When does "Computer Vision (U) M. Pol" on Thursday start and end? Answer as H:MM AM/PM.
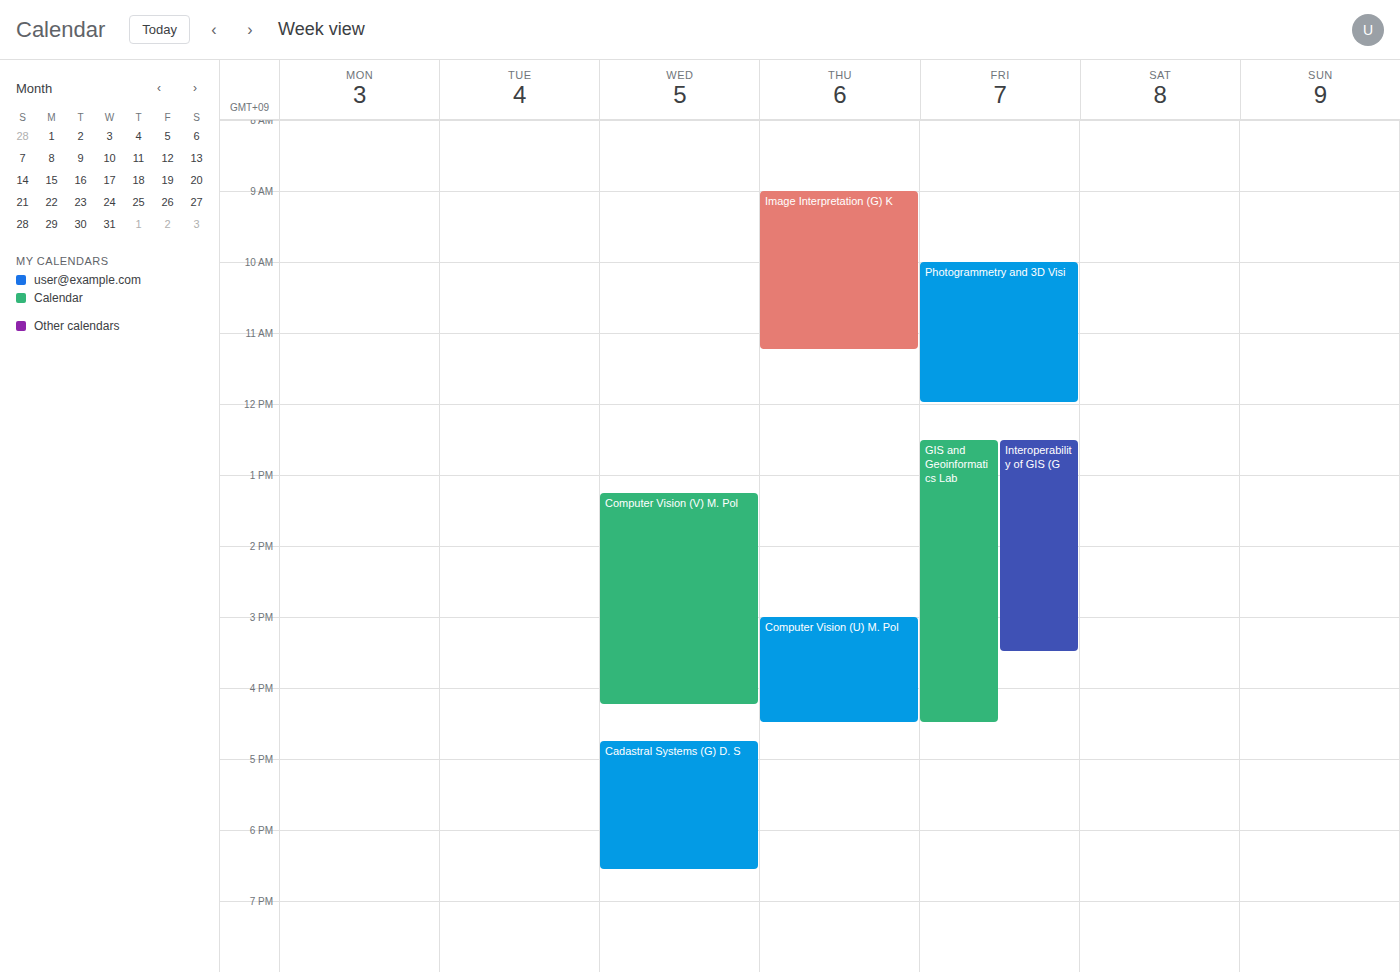
3:00 PM to 4:30 PM